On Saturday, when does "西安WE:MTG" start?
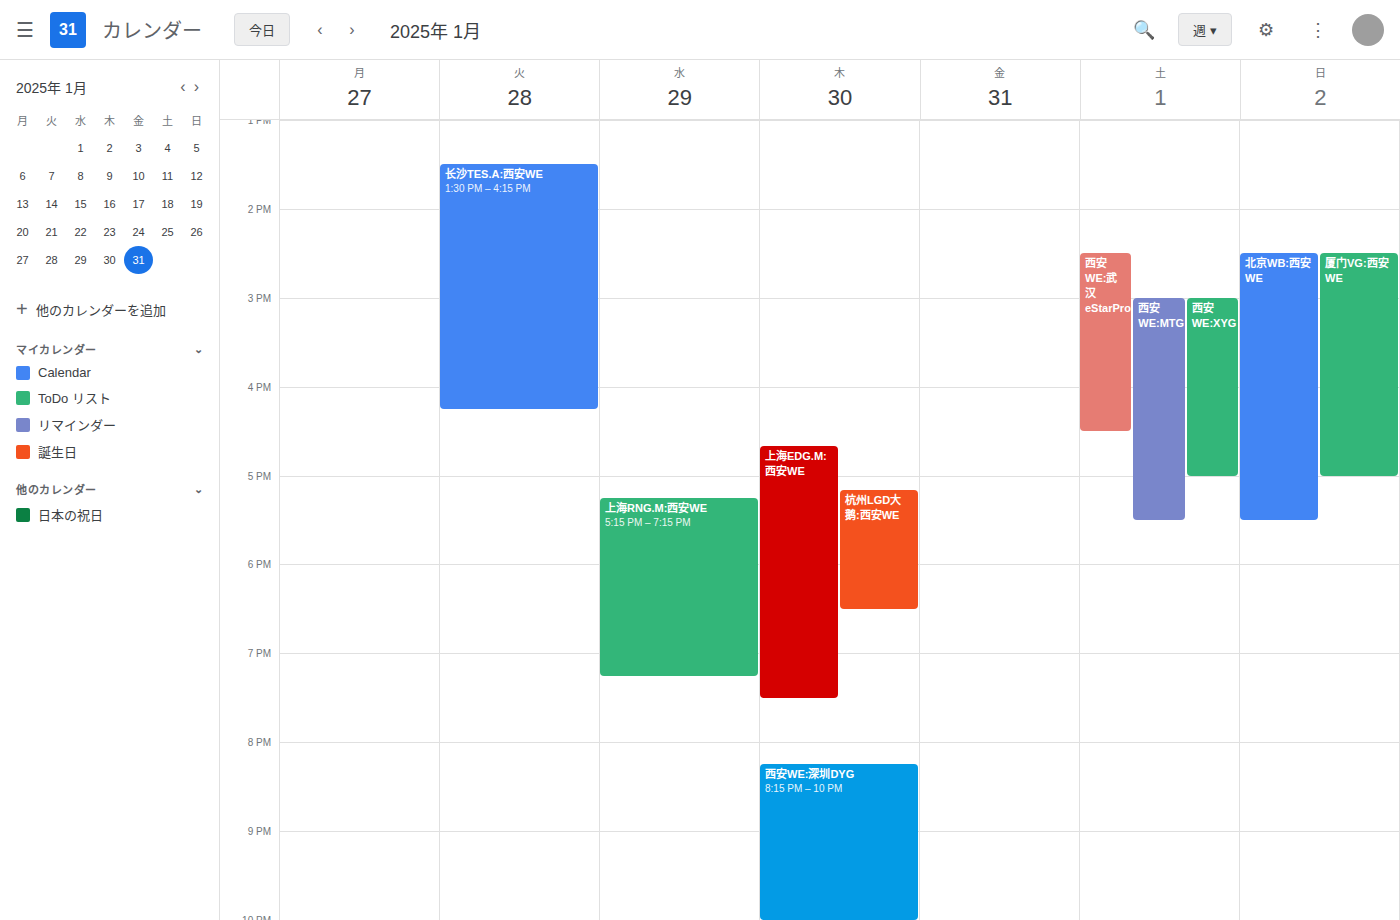
3:00 PM